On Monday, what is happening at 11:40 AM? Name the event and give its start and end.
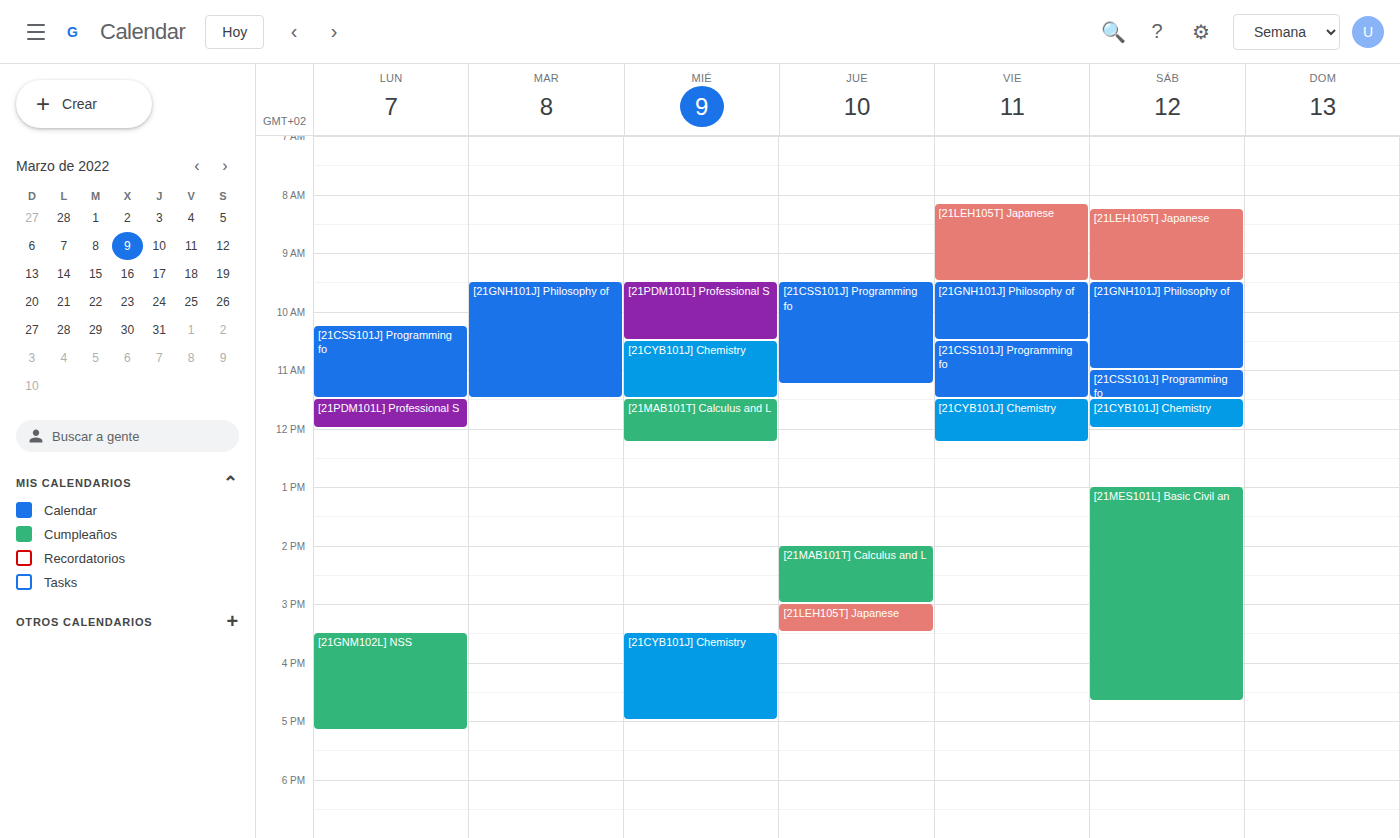
"[21PDM101L] Professional S", 11:30 AM to 12:00 PM